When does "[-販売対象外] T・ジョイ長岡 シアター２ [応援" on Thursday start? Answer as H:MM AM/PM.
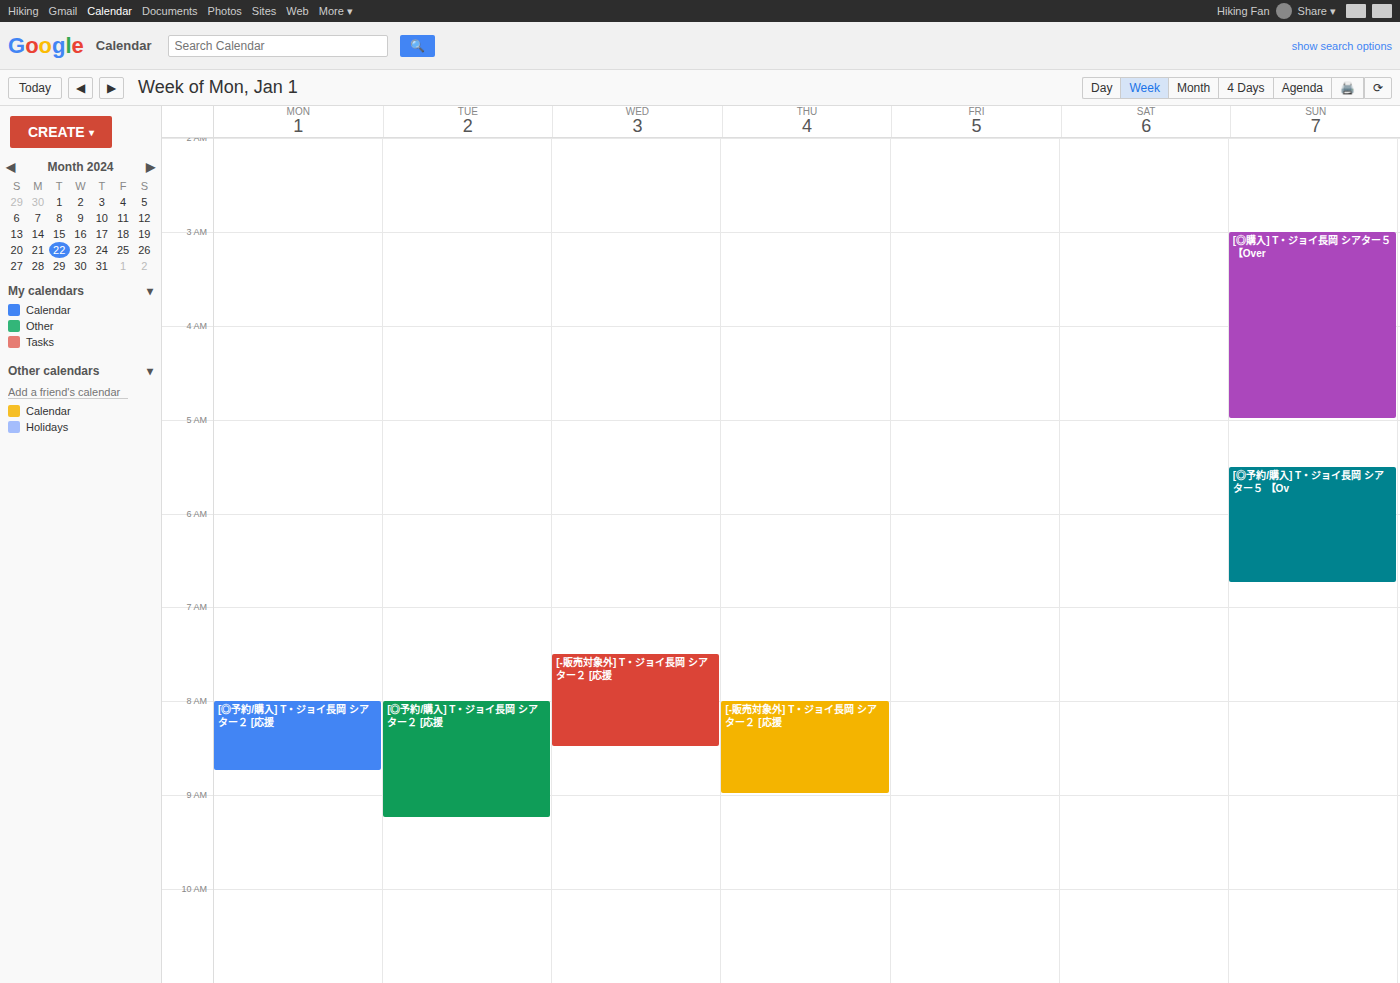
8:00 AM